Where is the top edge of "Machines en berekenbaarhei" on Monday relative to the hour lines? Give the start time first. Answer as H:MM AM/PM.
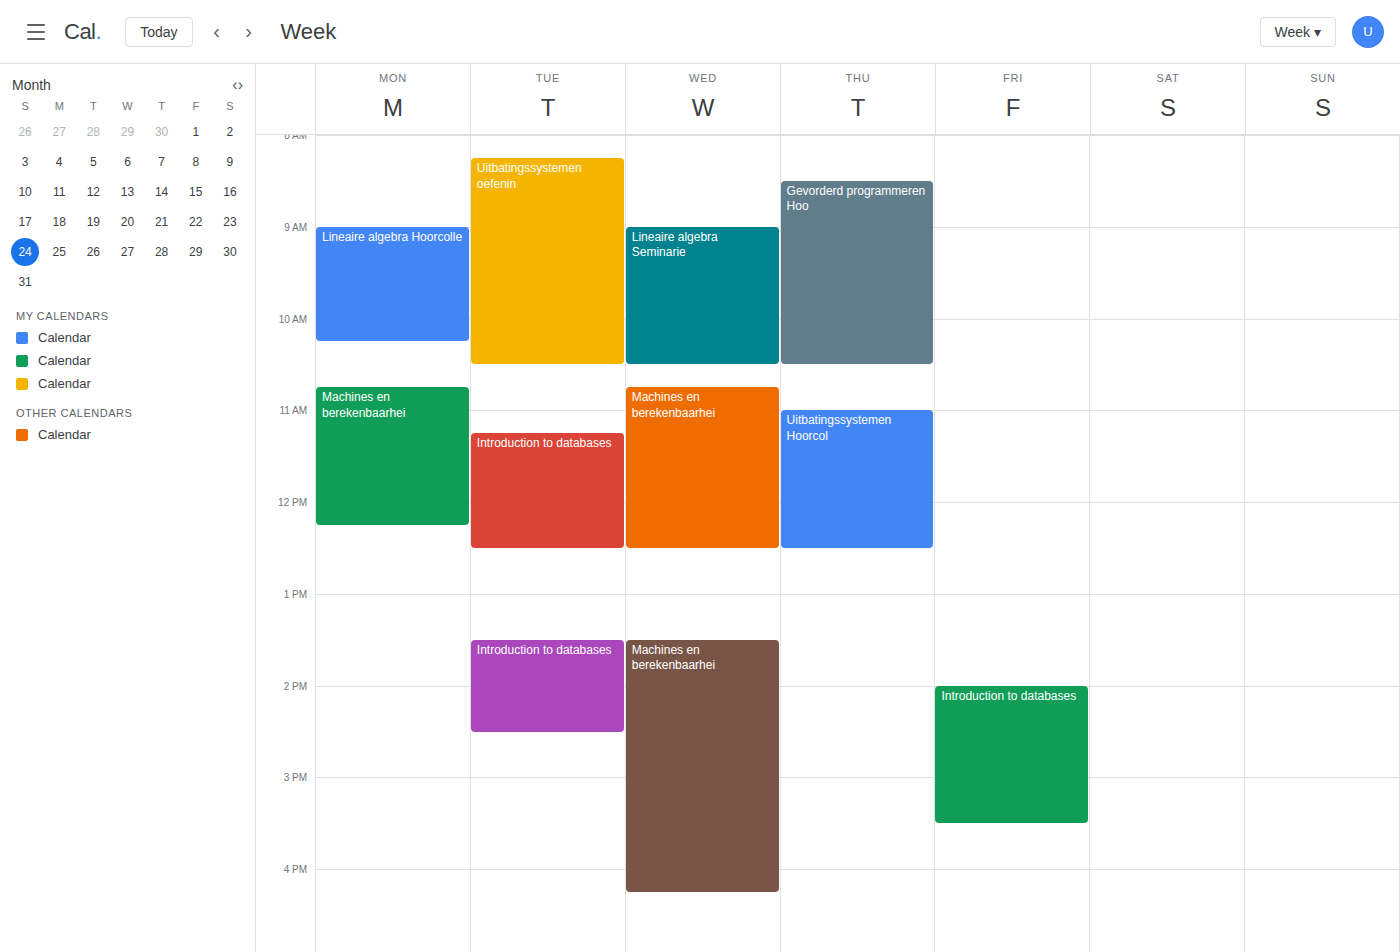
10:45 AM -- neither: three quarters of the way from the 10 AM line to the 11 AM line.